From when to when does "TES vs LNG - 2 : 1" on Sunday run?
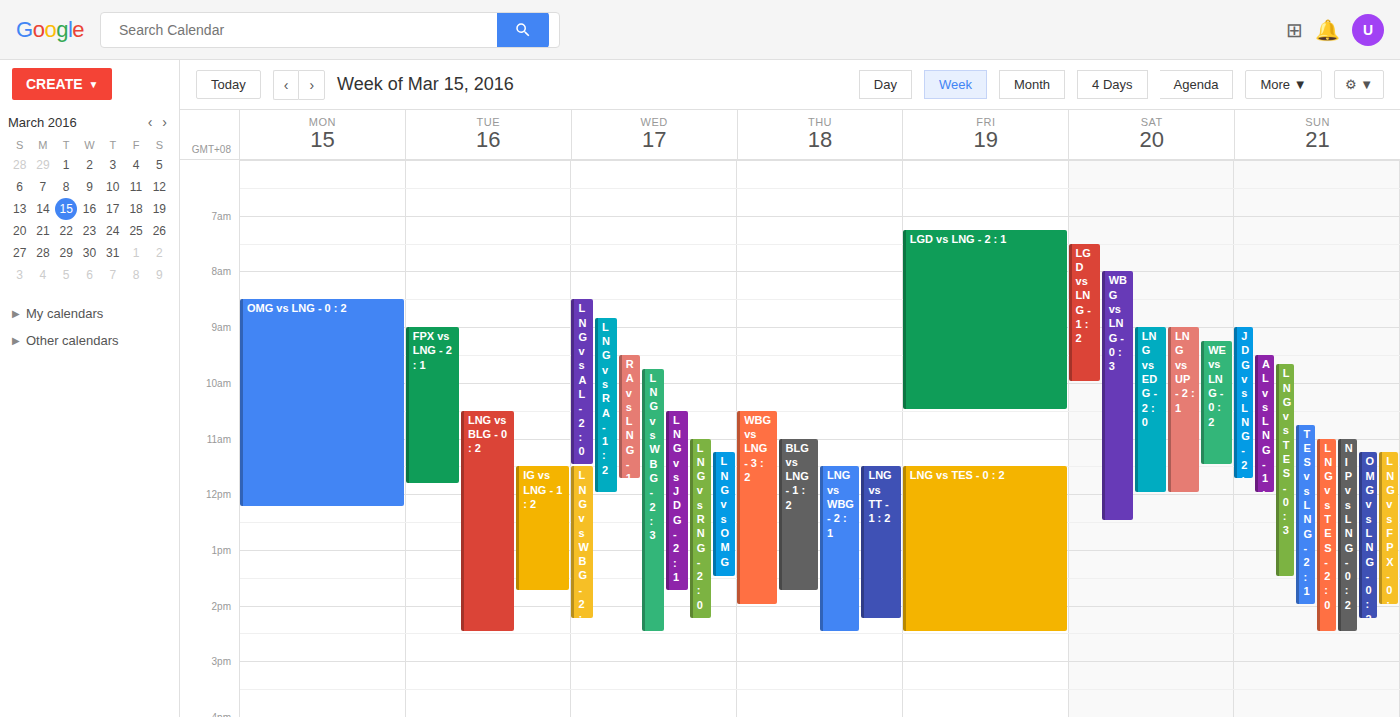
10:45 AM to 2:00 PM